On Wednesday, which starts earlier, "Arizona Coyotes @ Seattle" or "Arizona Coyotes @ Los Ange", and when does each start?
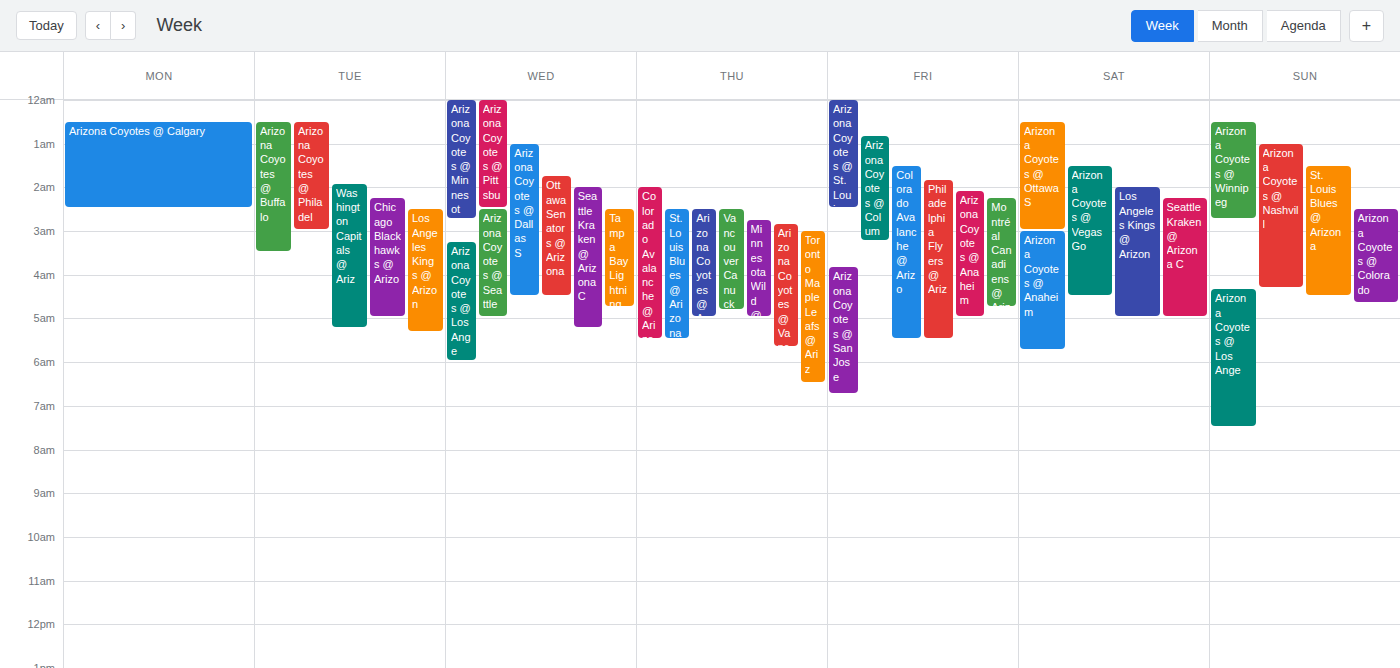
"Arizona Coyotes @ Seattle" 2:30 AM; "Arizona Coyotes @ Los Ange" 3:15 AM.